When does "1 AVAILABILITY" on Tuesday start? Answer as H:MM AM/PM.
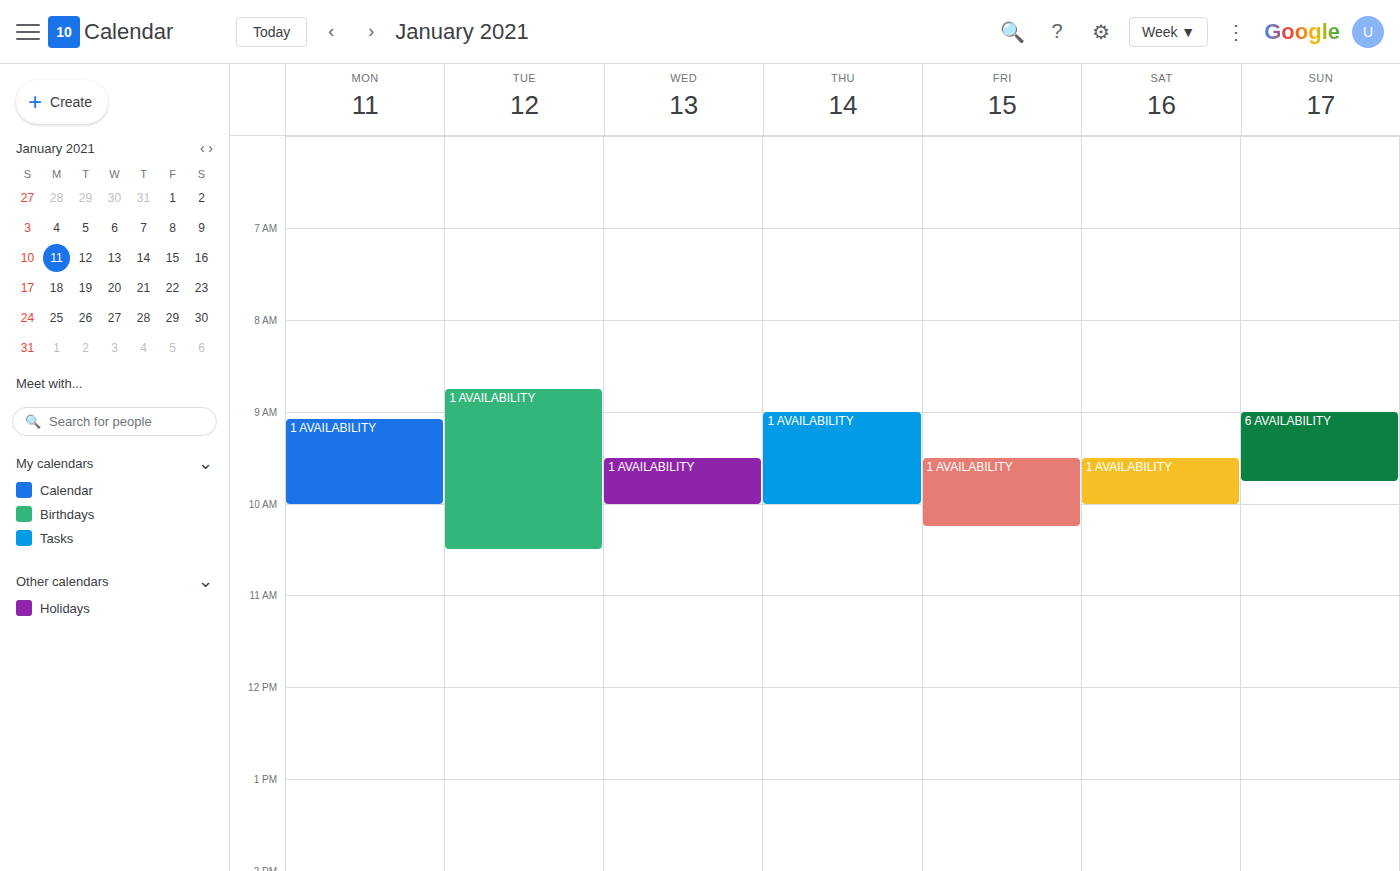
8:45 AM